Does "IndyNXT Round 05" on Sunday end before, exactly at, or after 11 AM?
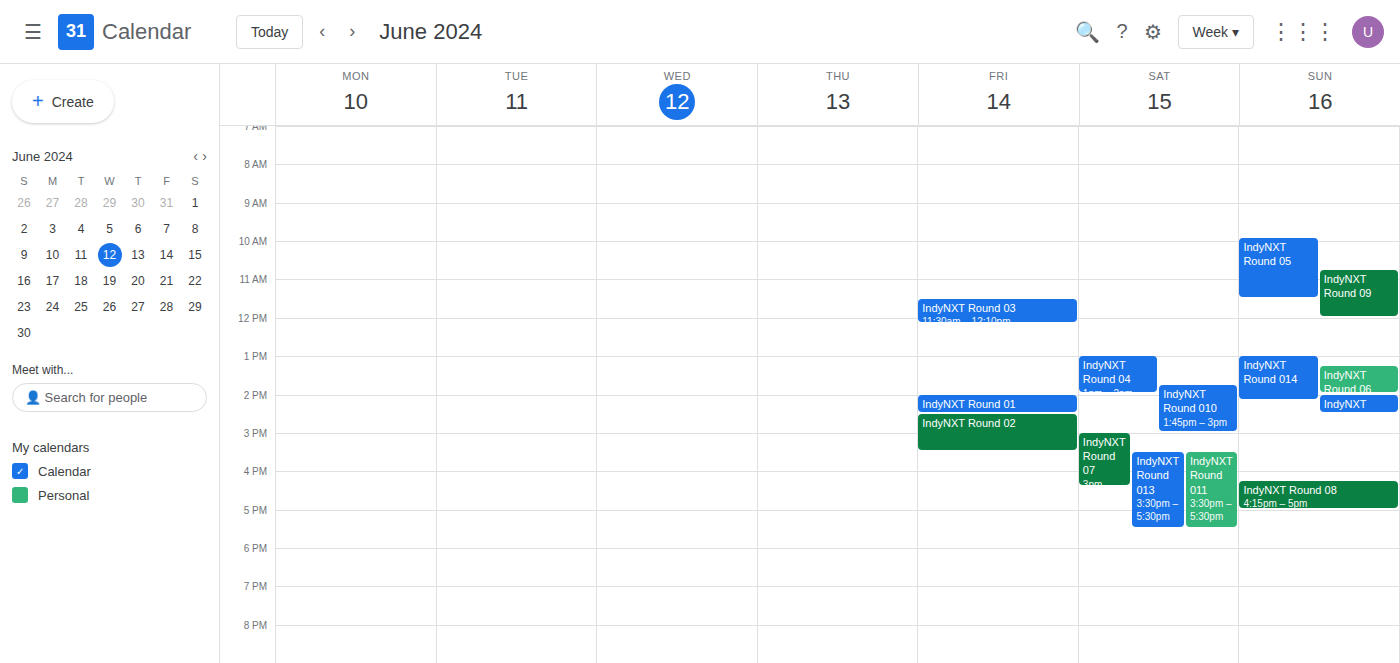
11:30 AM -- after 11 AM, 30 minutes below the 11 AM line.